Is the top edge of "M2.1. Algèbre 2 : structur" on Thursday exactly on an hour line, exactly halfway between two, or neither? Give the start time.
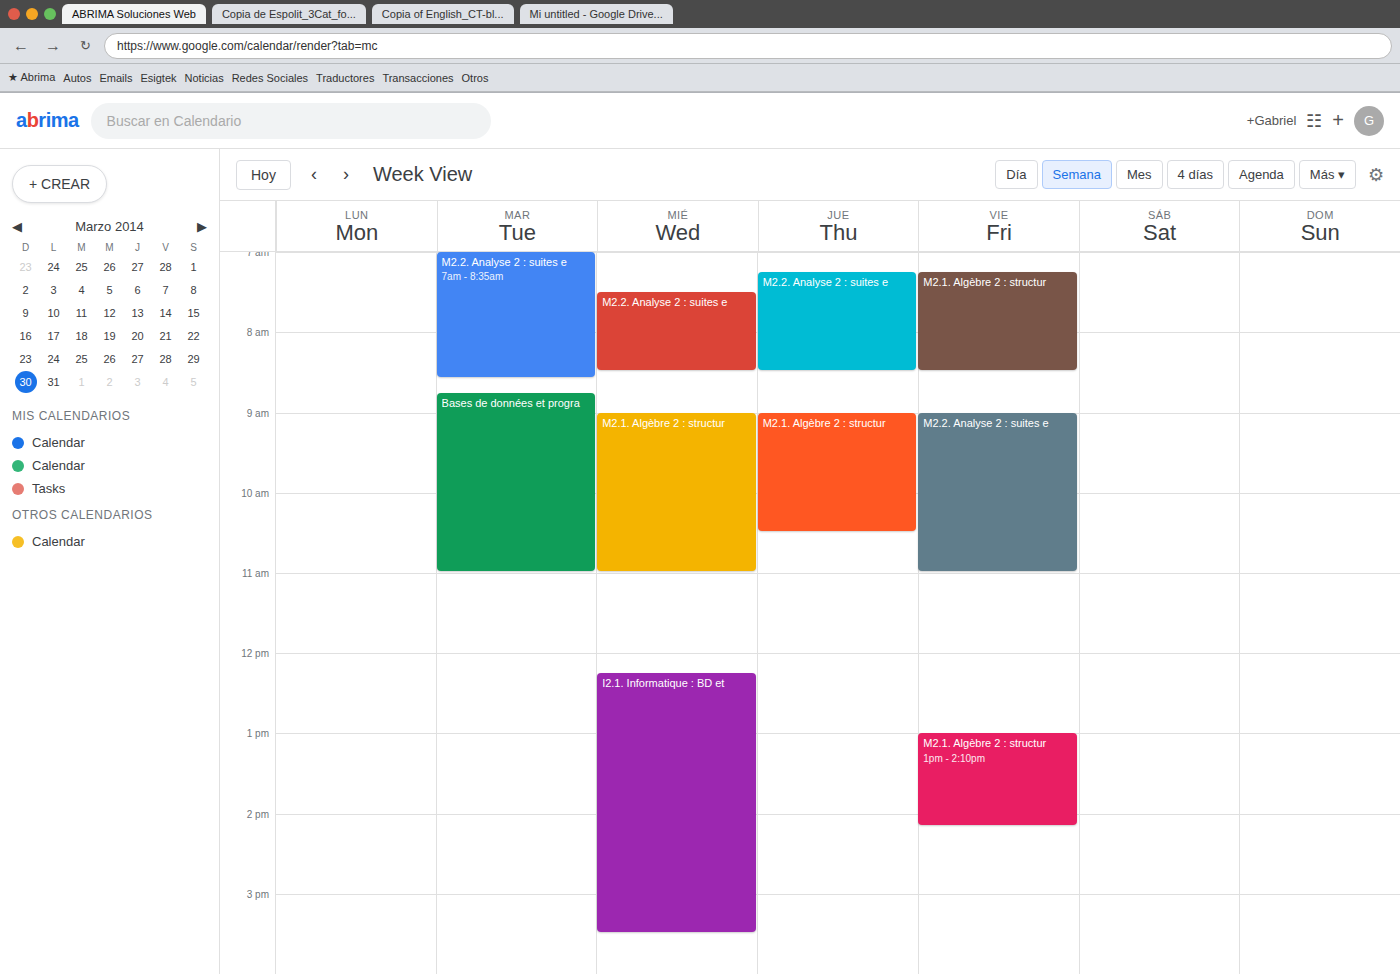
09:00 -- exactly on the 09:00 line.